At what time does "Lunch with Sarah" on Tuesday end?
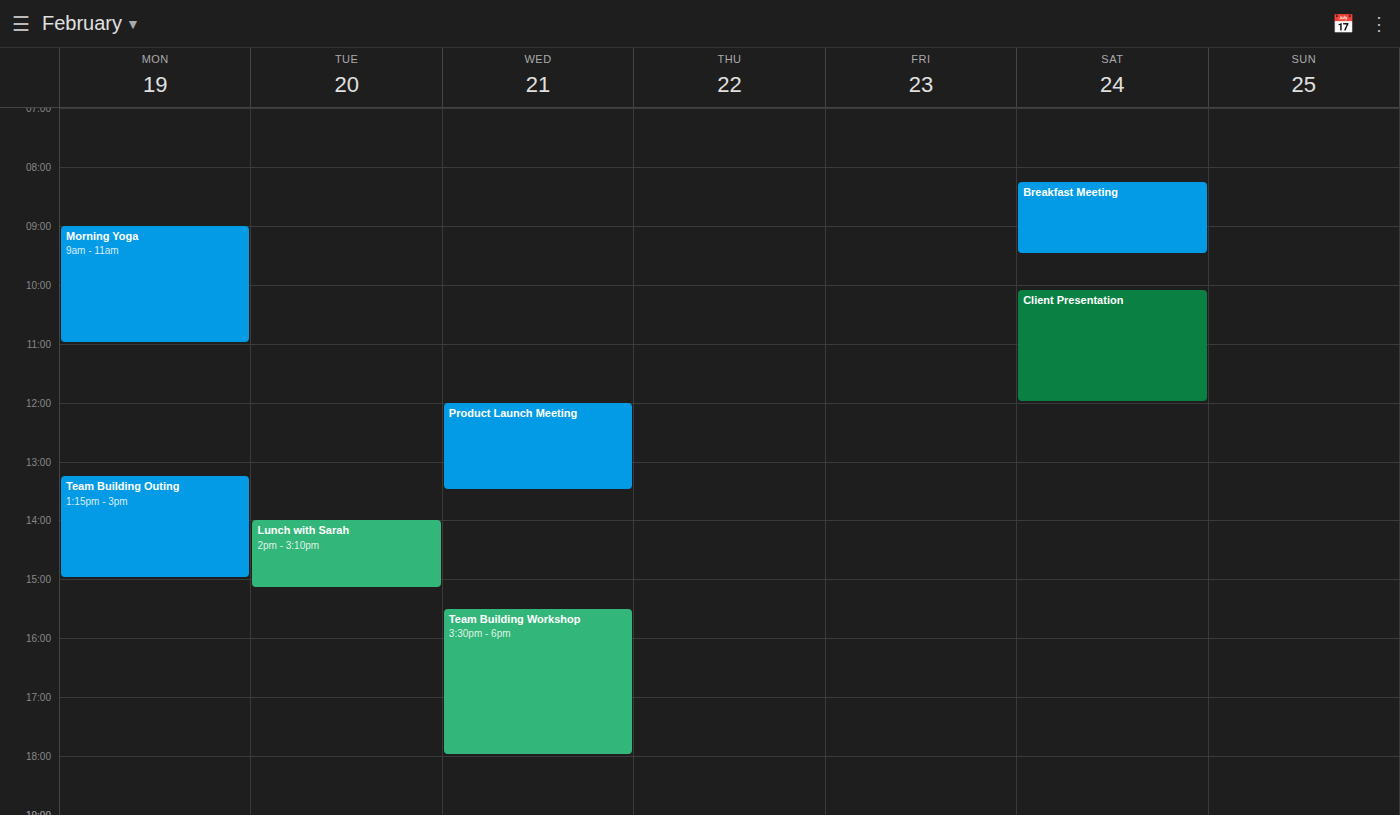
3:10 PM